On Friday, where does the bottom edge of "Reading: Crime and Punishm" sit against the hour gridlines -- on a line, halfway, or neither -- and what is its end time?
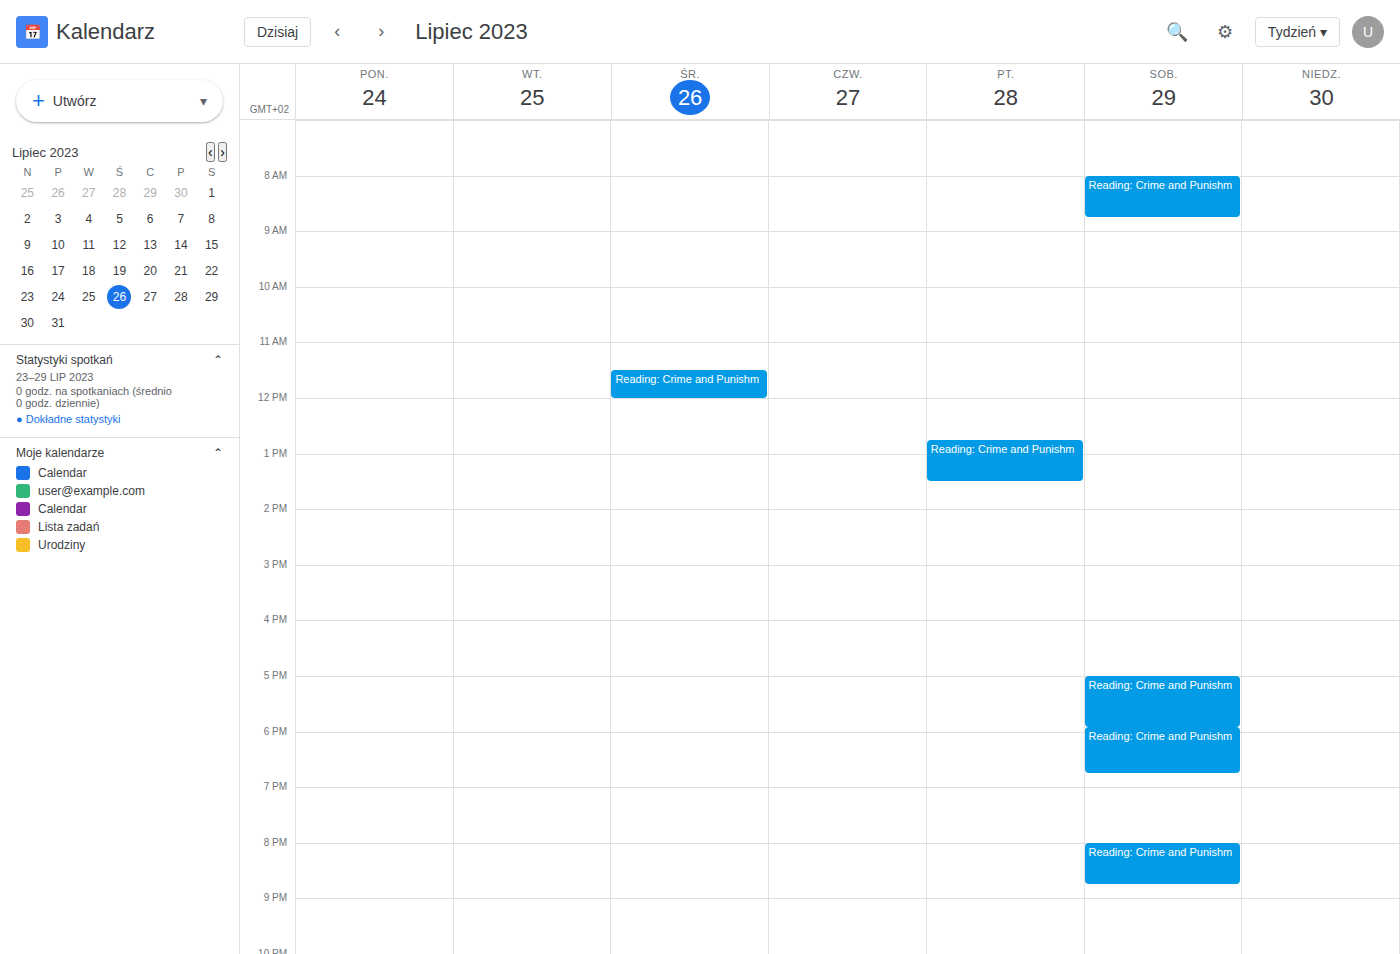
1:30 PM -- halfway between the 1 PM and 2 PM lines.